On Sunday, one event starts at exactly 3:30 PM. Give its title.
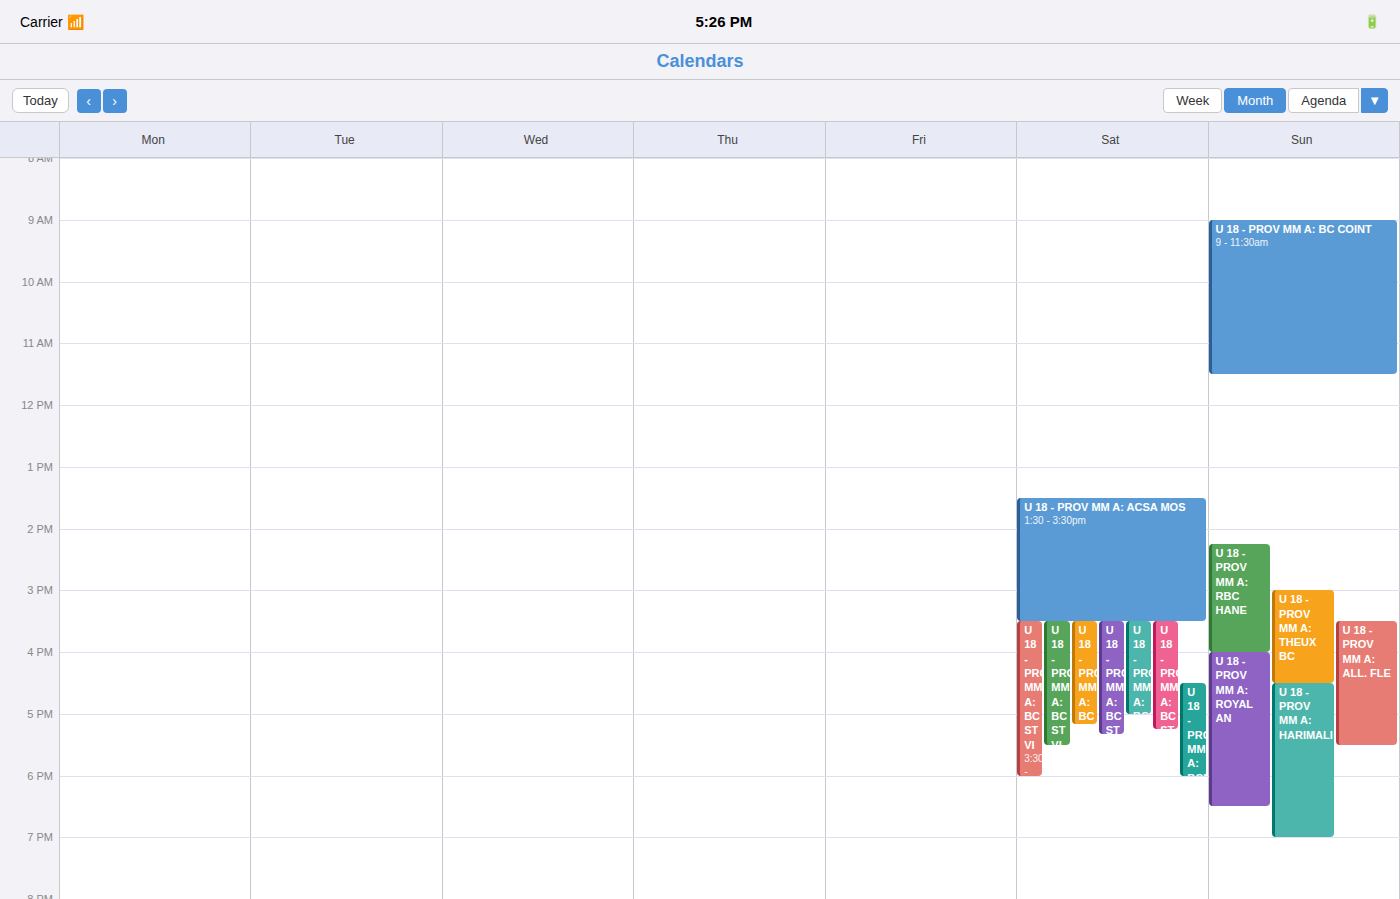
"U 18 - PROV MM A: ALL. FLE"